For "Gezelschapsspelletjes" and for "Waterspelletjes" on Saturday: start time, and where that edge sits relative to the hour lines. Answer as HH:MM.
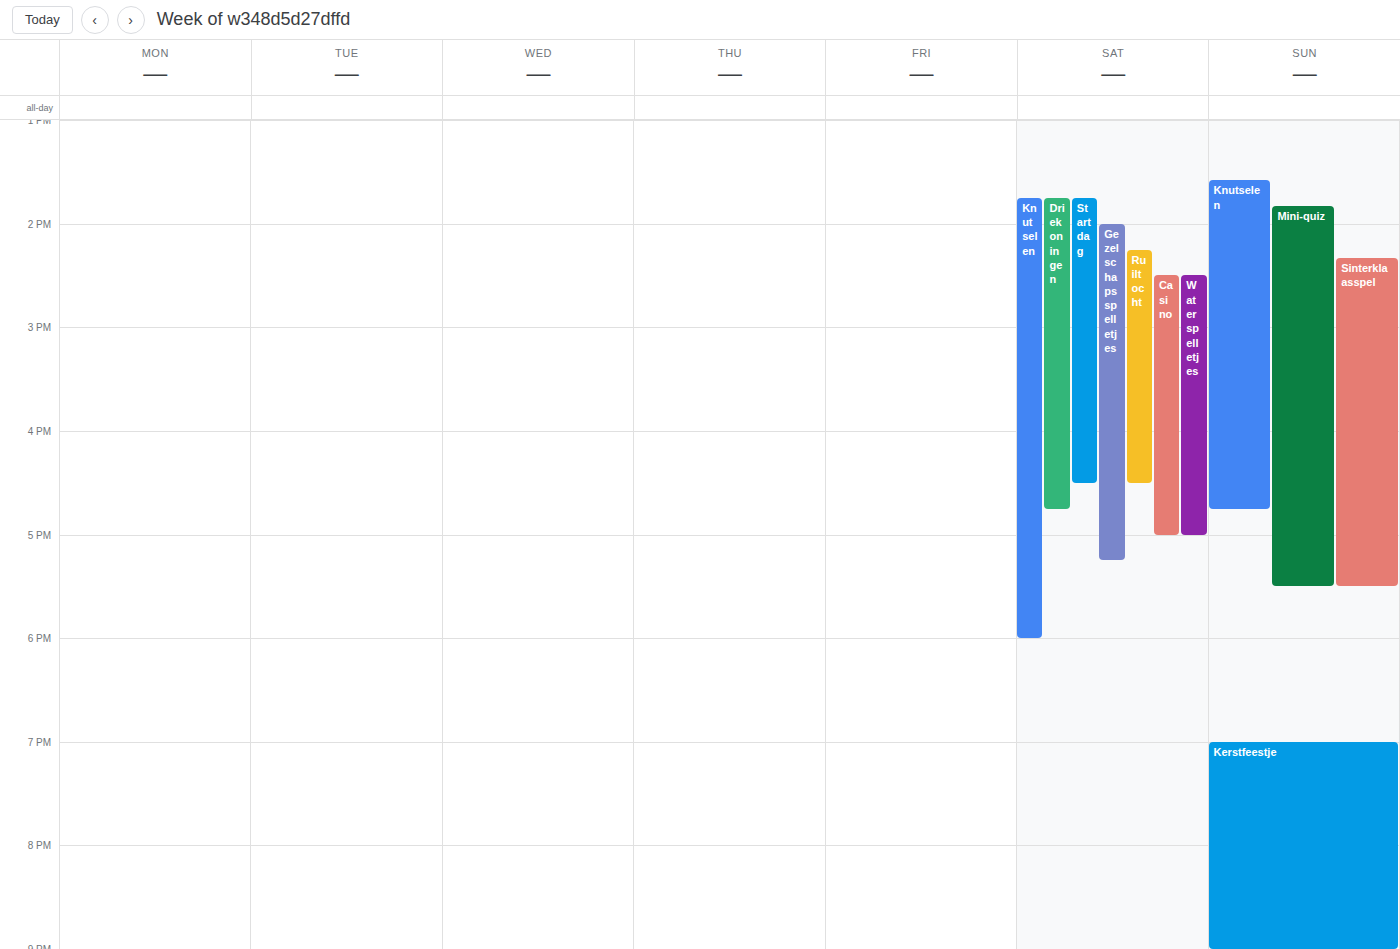
"Gezelschapsspelletjes": 14:00, exactly on the 14:00 line. "Waterspelletjes": 14:30, halfway between the 14:00 and 15:00 lines.